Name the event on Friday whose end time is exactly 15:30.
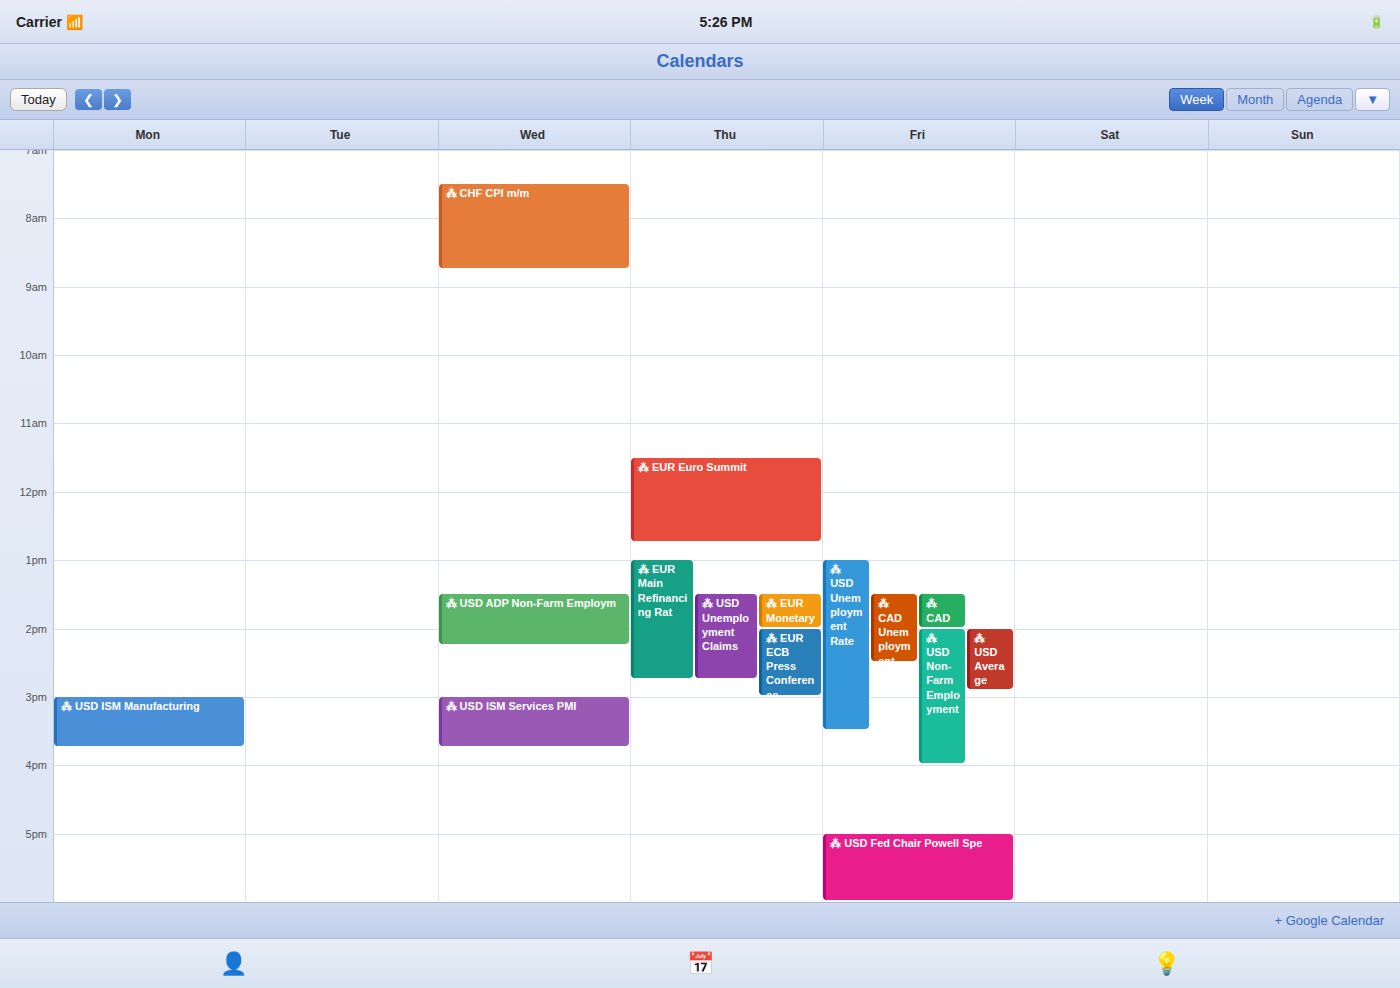
"⁂ USD Unemployment Rate"